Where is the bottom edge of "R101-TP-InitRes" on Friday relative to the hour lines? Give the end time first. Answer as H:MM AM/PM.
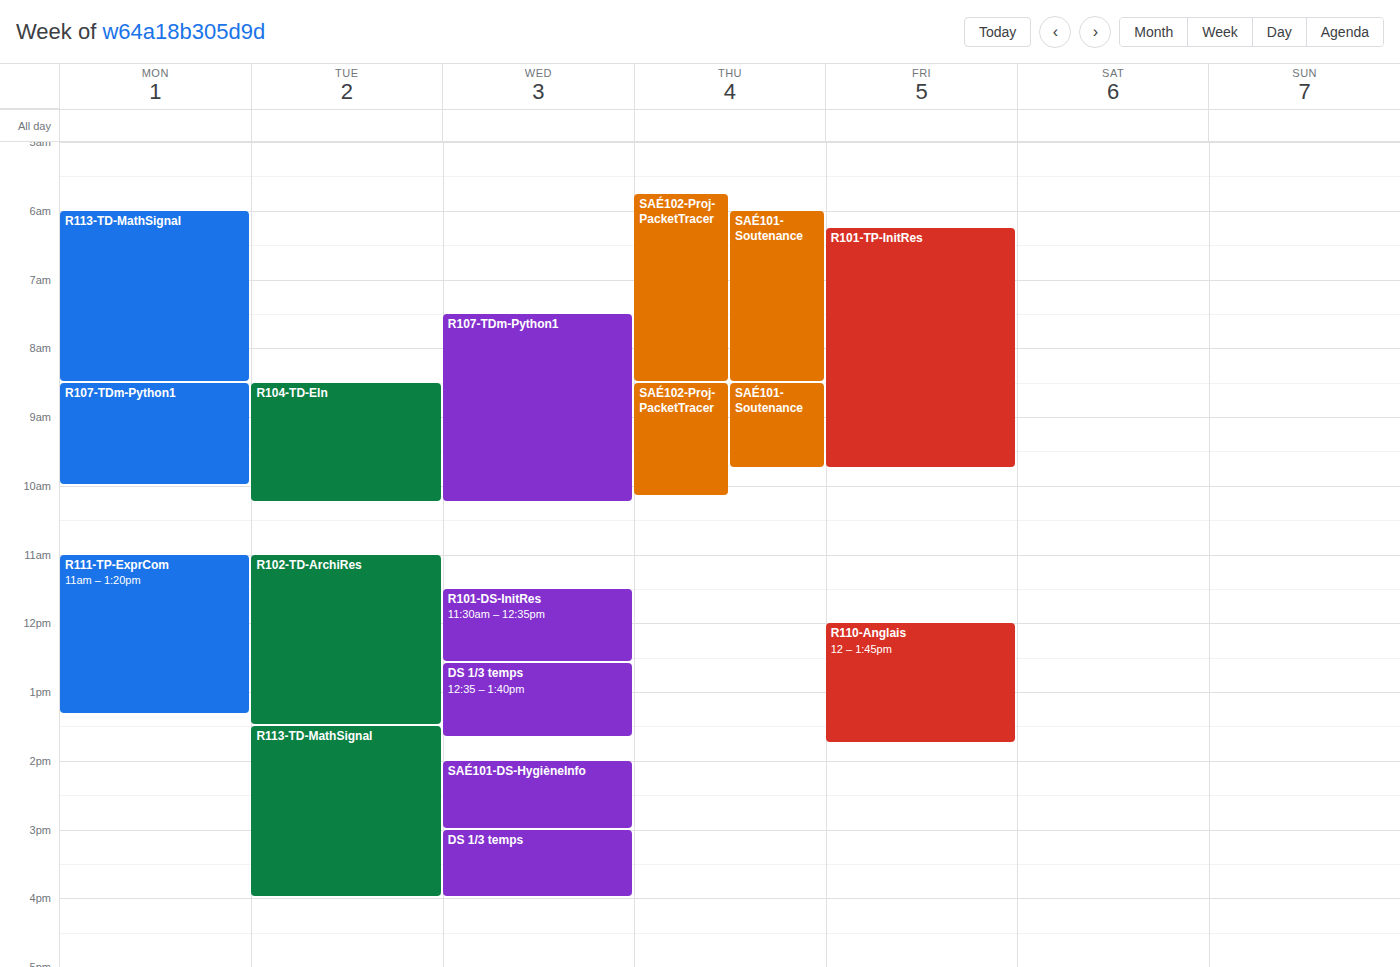
9:45 AM -- neither: three quarters of the way from the 9 AM line to the 10 AM line.